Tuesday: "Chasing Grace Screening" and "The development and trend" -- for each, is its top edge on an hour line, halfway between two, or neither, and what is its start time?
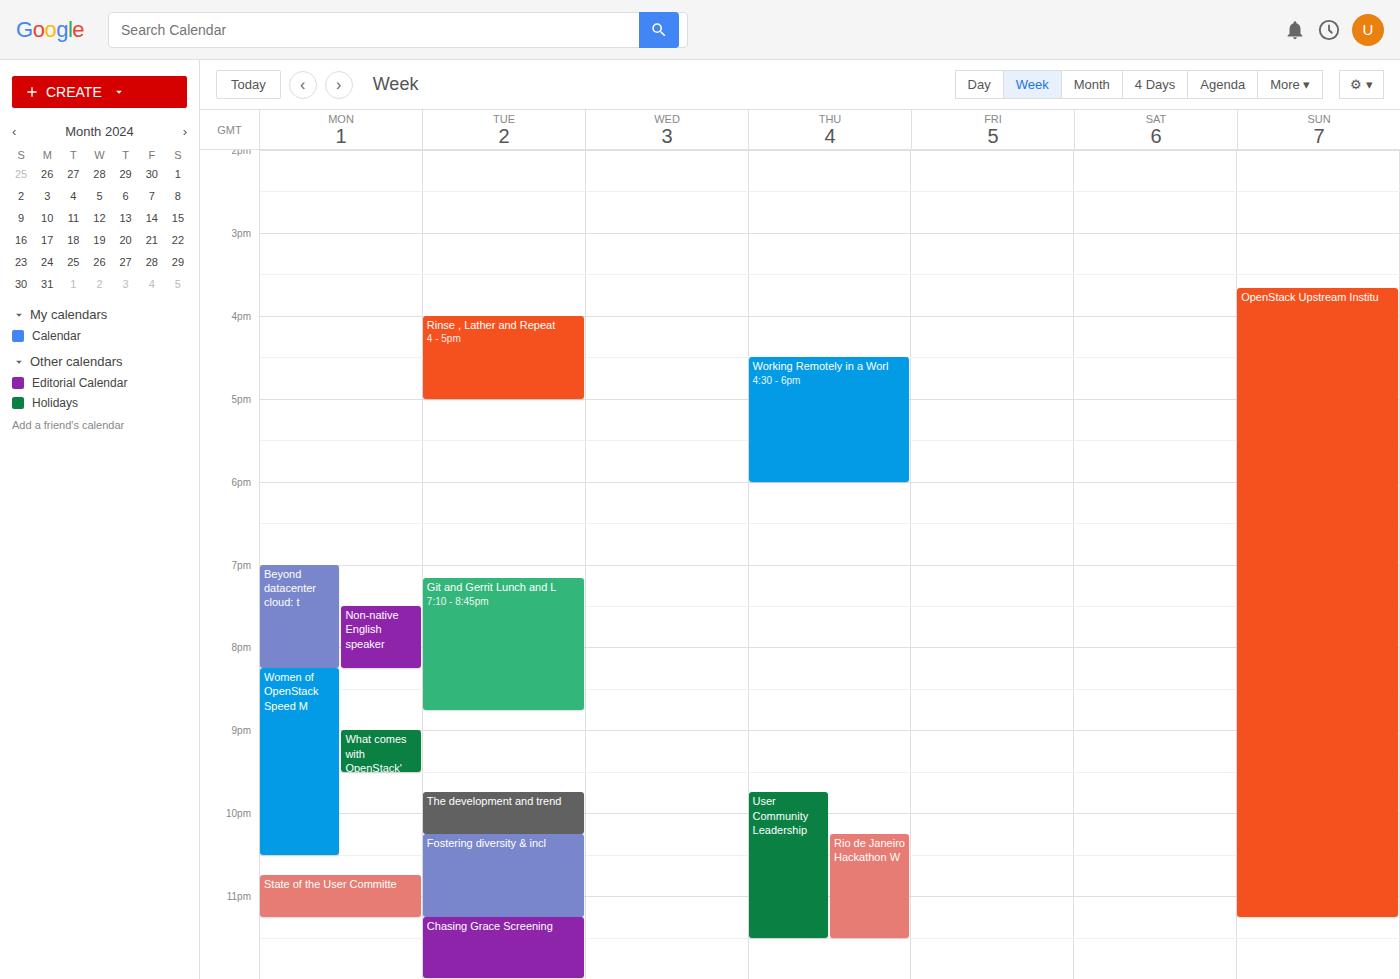
"Chasing Grace Screening": 11:15 PM, neither: a quarter of the way from the 11 PM line to the 12 AM line. "The development and trend": 9:45 PM, neither: three quarters of the way from the 9 PM line to the 10 PM line.